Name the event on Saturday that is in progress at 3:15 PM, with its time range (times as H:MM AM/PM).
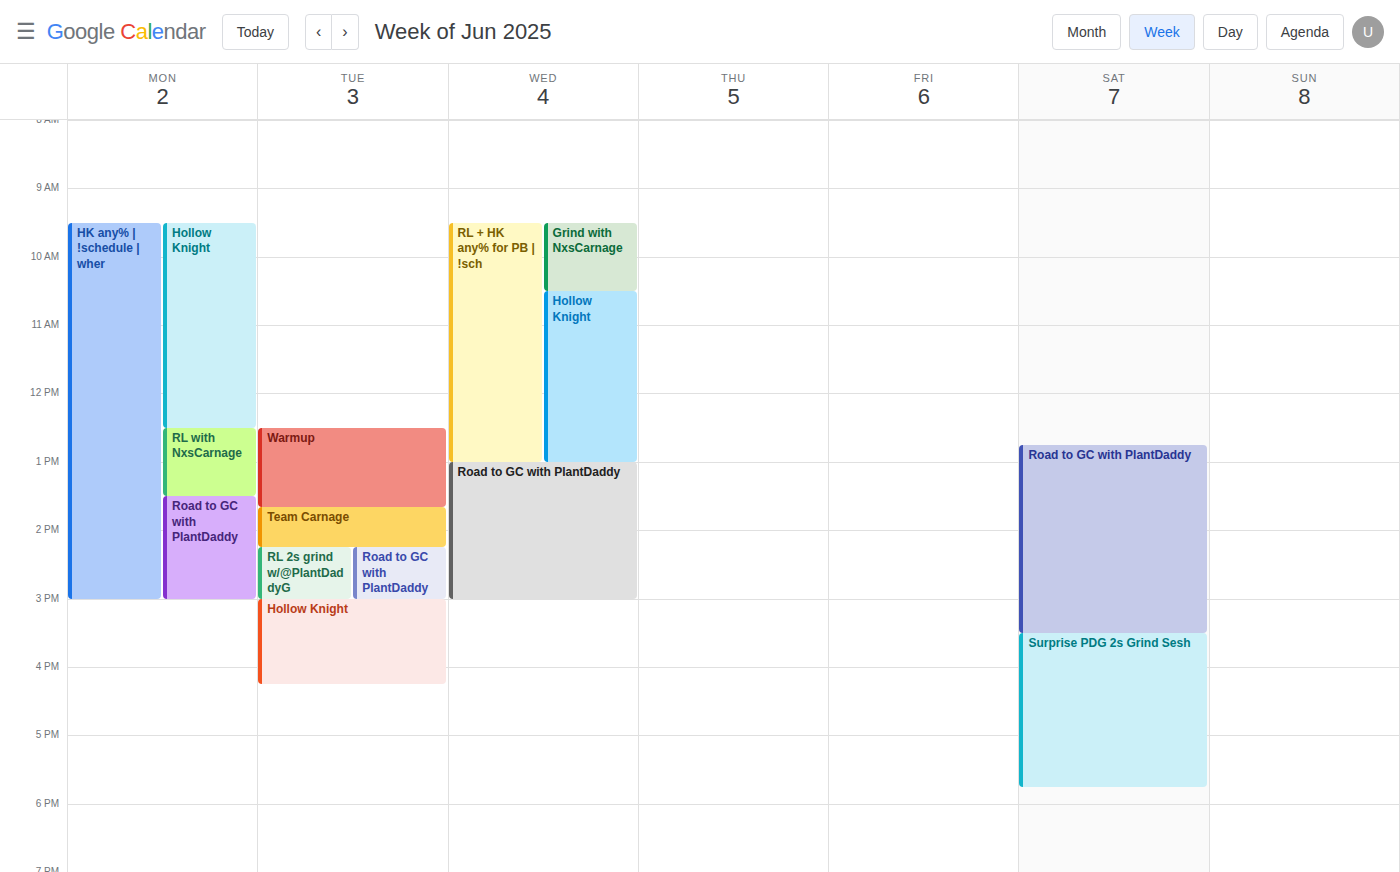
"Road to GC with PlantDaddy", 12:45 PM to 3:30 PM